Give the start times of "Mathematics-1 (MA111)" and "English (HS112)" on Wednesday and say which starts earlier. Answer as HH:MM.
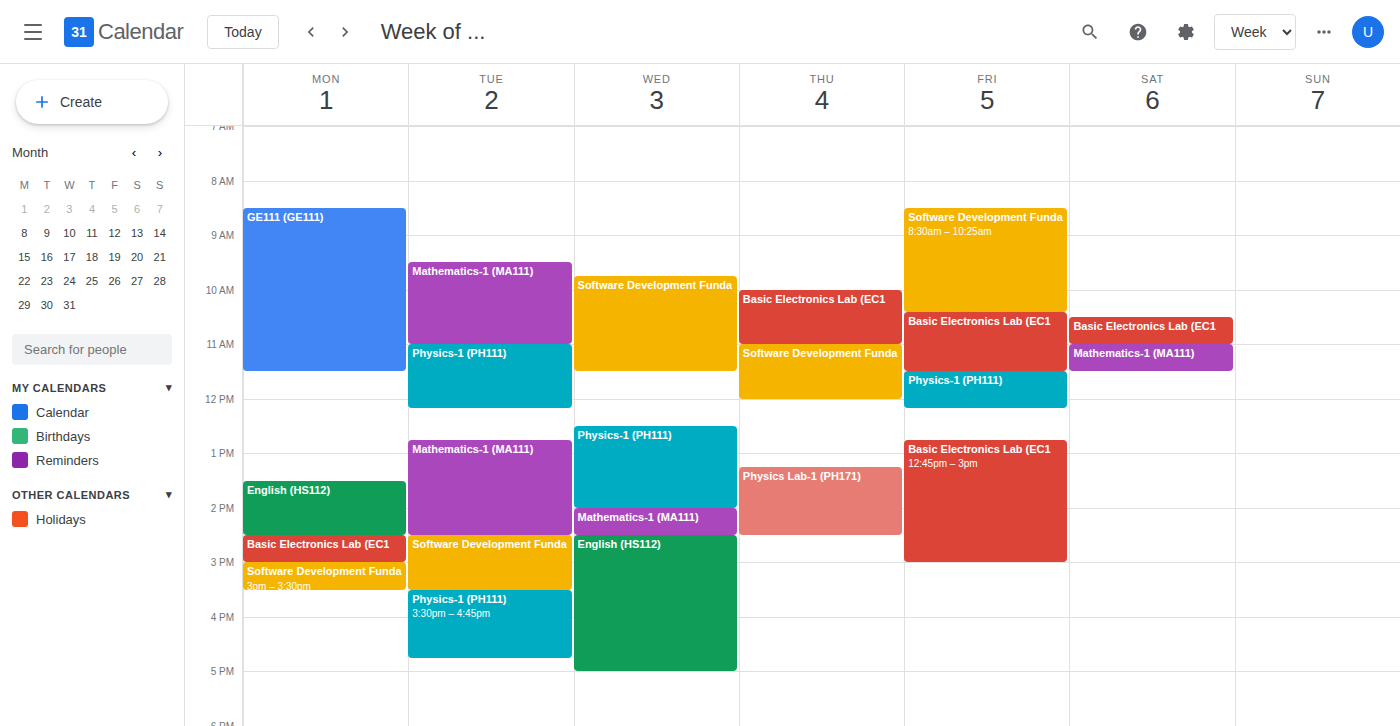
"Mathematics-1 (MA111)" 14:00; "English (HS112)" 14:30.